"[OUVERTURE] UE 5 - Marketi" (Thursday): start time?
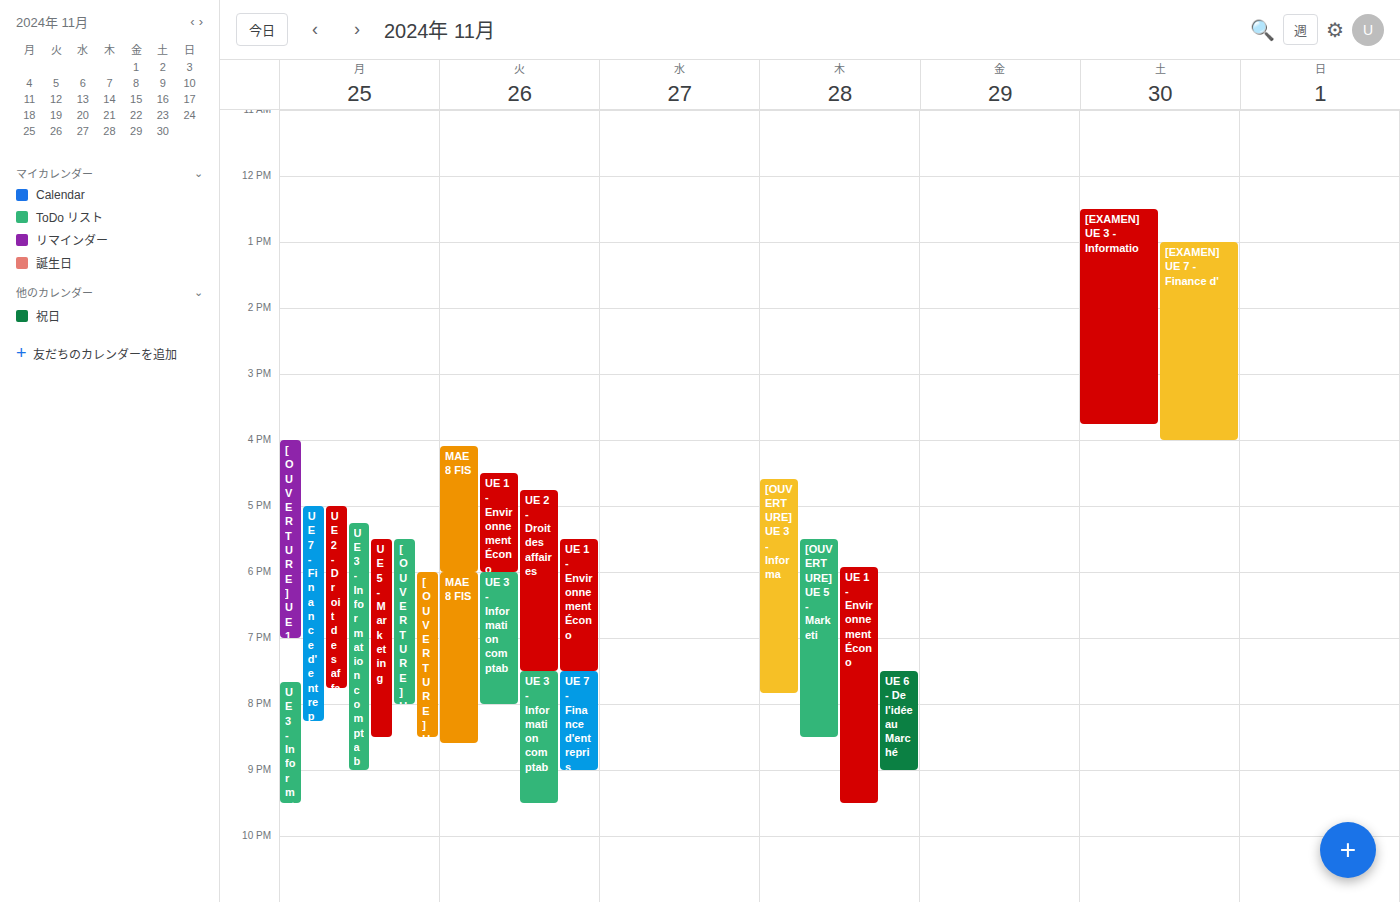
5:30 PM